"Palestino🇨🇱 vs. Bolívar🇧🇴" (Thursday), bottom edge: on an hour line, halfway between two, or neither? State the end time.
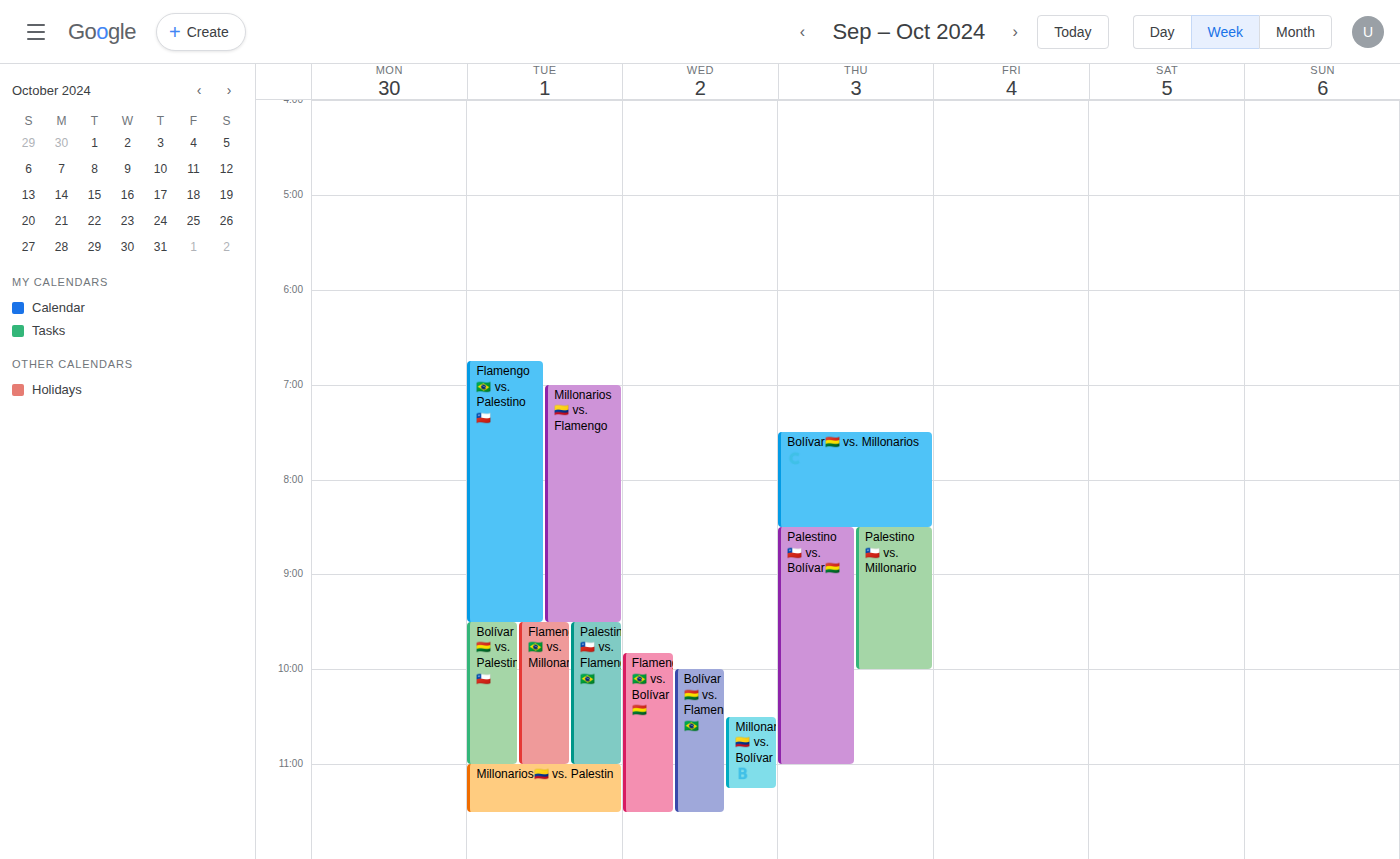
23:00 -- exactly on the 23:00 line.